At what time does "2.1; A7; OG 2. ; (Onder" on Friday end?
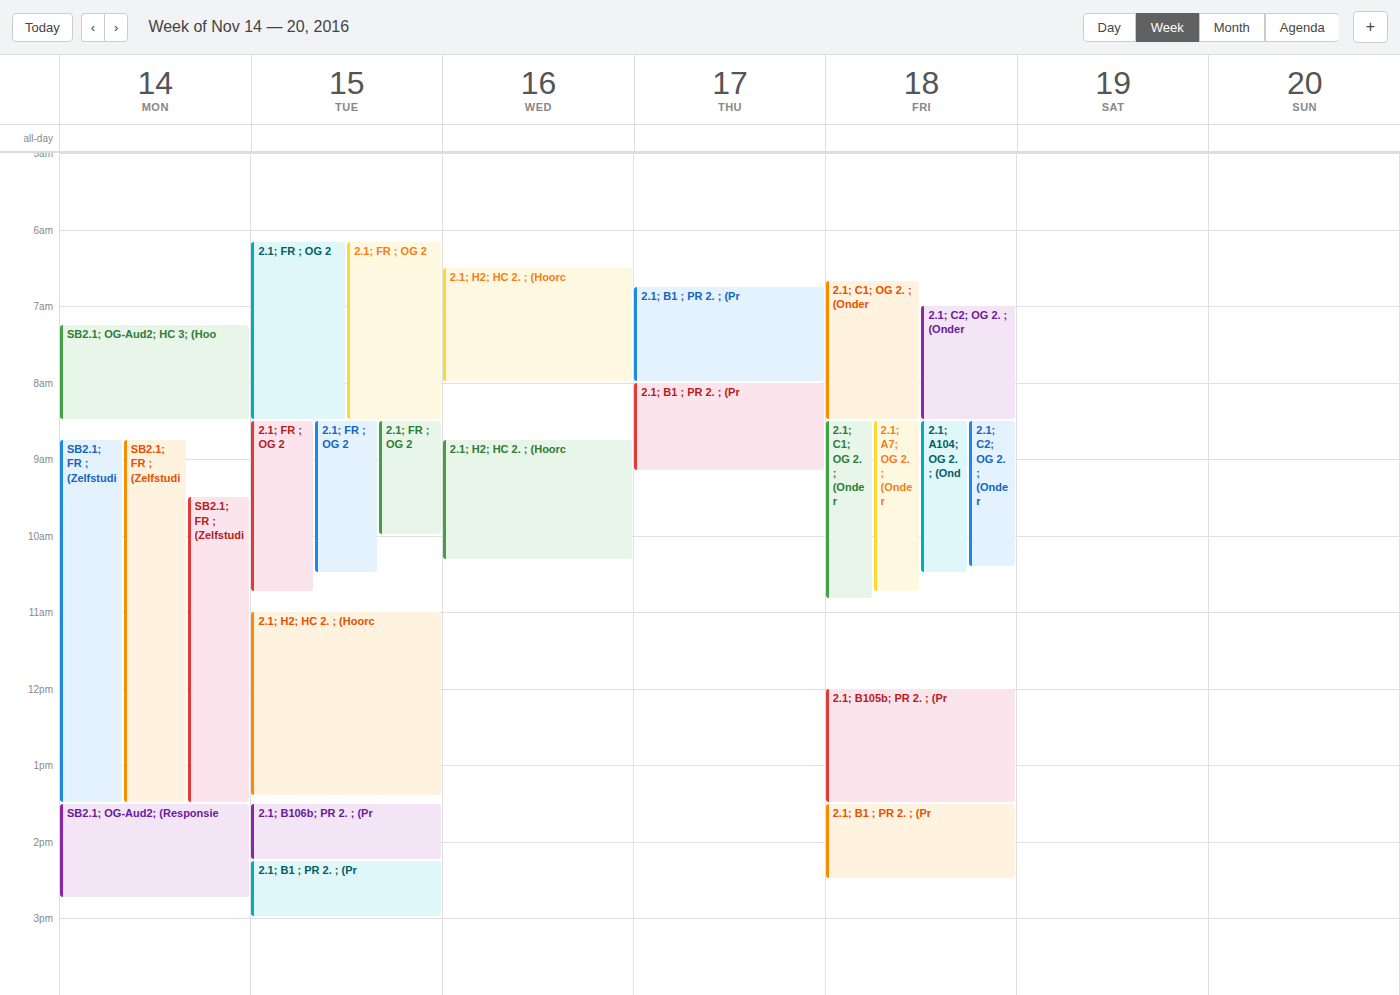
10:45 AM